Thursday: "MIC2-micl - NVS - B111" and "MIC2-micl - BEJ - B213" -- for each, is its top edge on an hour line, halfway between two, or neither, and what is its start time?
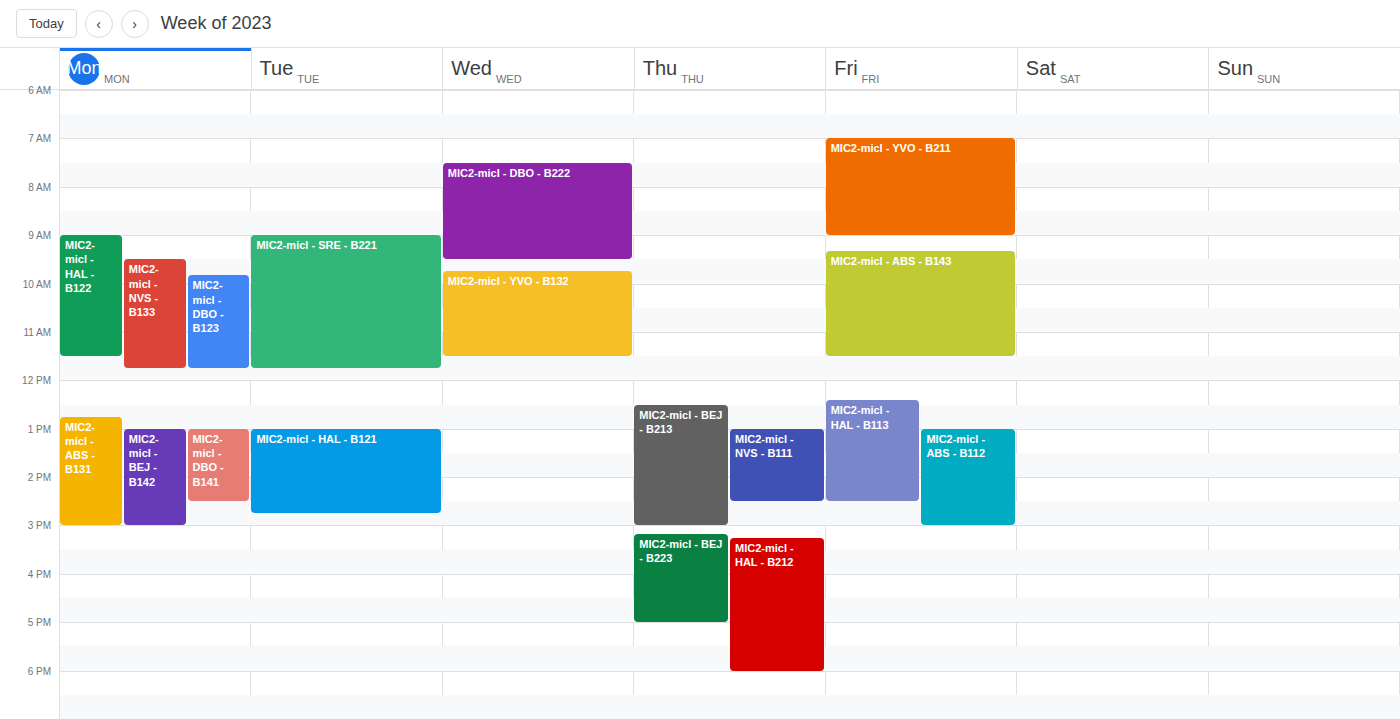
"MIC2-micl - NVS - B111": 1:00 PM, exactly on the 1 PM line. "MIC2-micl - BEJ - B213": 12:30 PM, halfway between the 12 PM and 1 PM lines.